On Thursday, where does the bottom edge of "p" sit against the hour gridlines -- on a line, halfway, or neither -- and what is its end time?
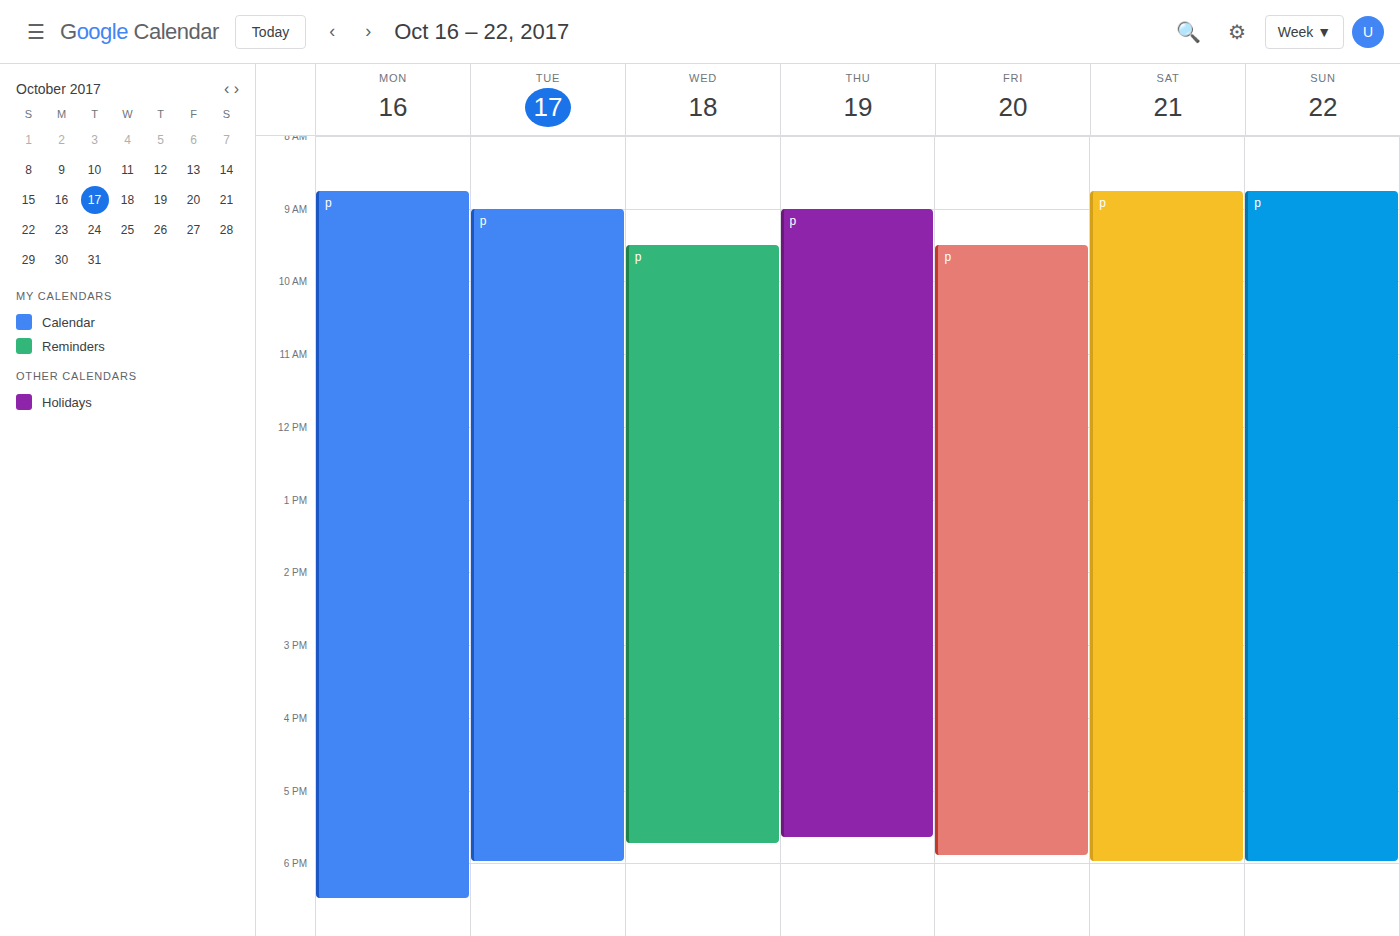
5:40 PM -- neither: 40 minutes below the 5 PM line and 20 minutes above the 6 PM line.